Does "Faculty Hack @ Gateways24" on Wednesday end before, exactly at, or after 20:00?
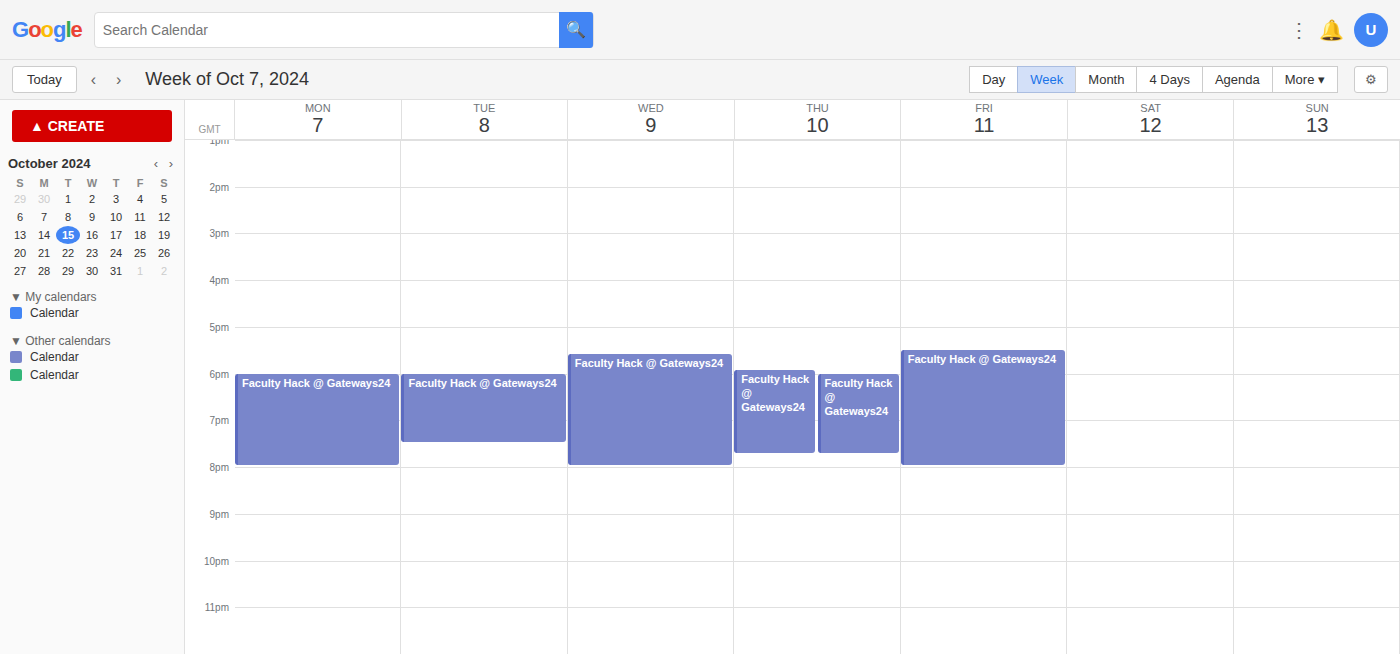
20:00 -- exactly at 20:00, on the 20:00 line.